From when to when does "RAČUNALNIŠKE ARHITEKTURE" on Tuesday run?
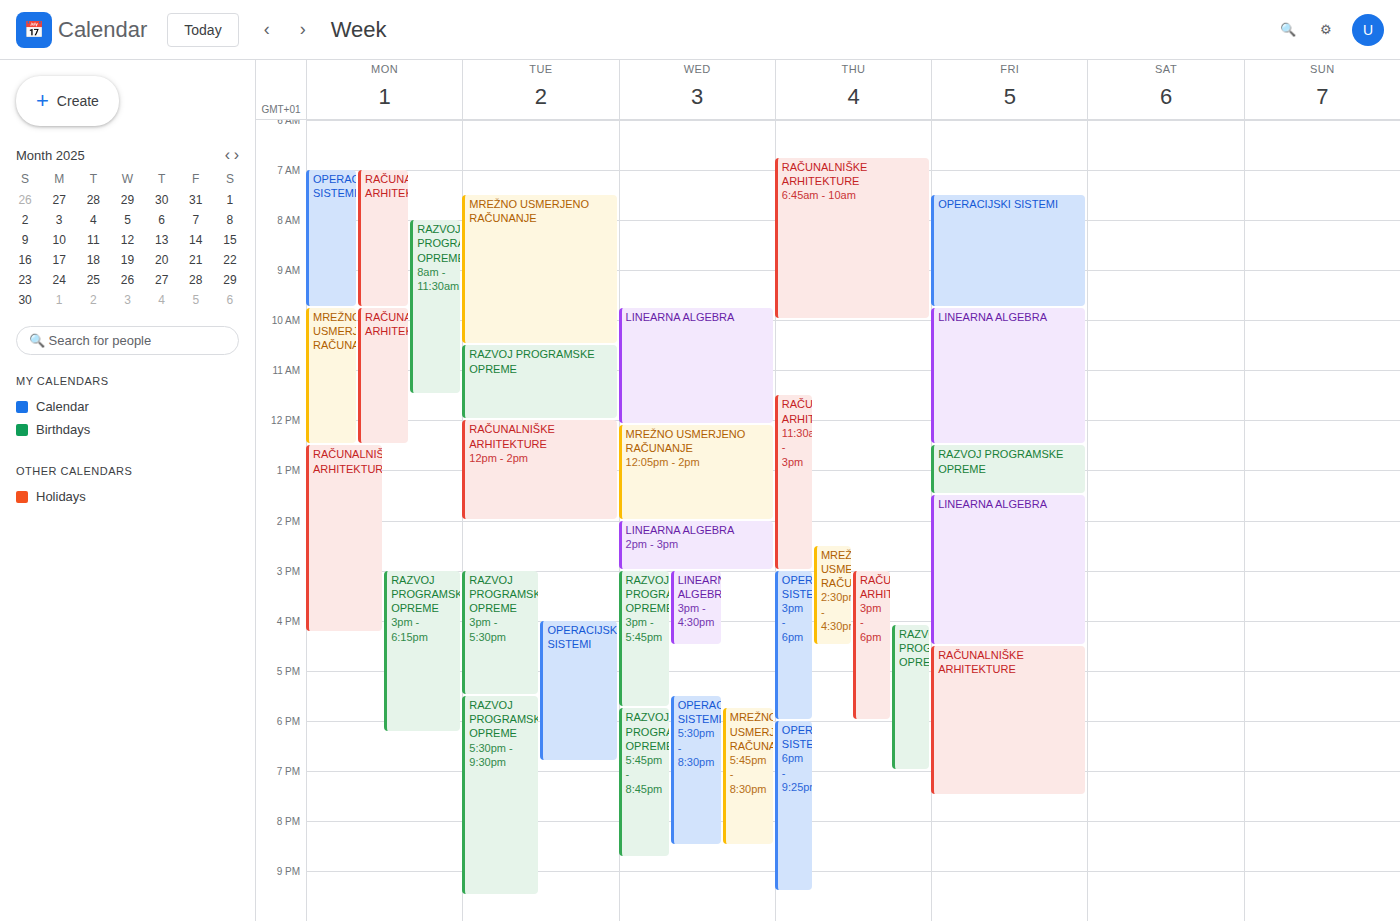
12:00 PM to 2:00 PM